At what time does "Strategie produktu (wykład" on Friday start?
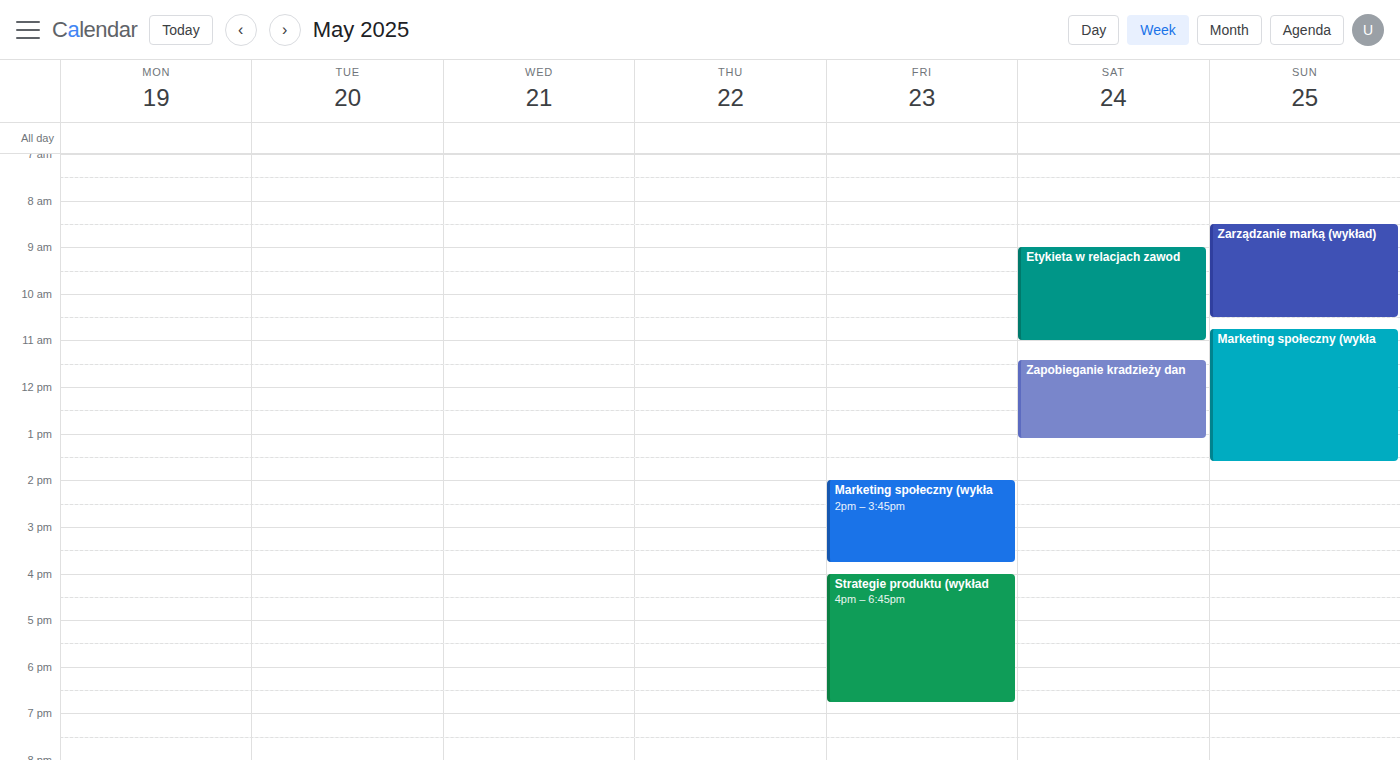
4:00 PM